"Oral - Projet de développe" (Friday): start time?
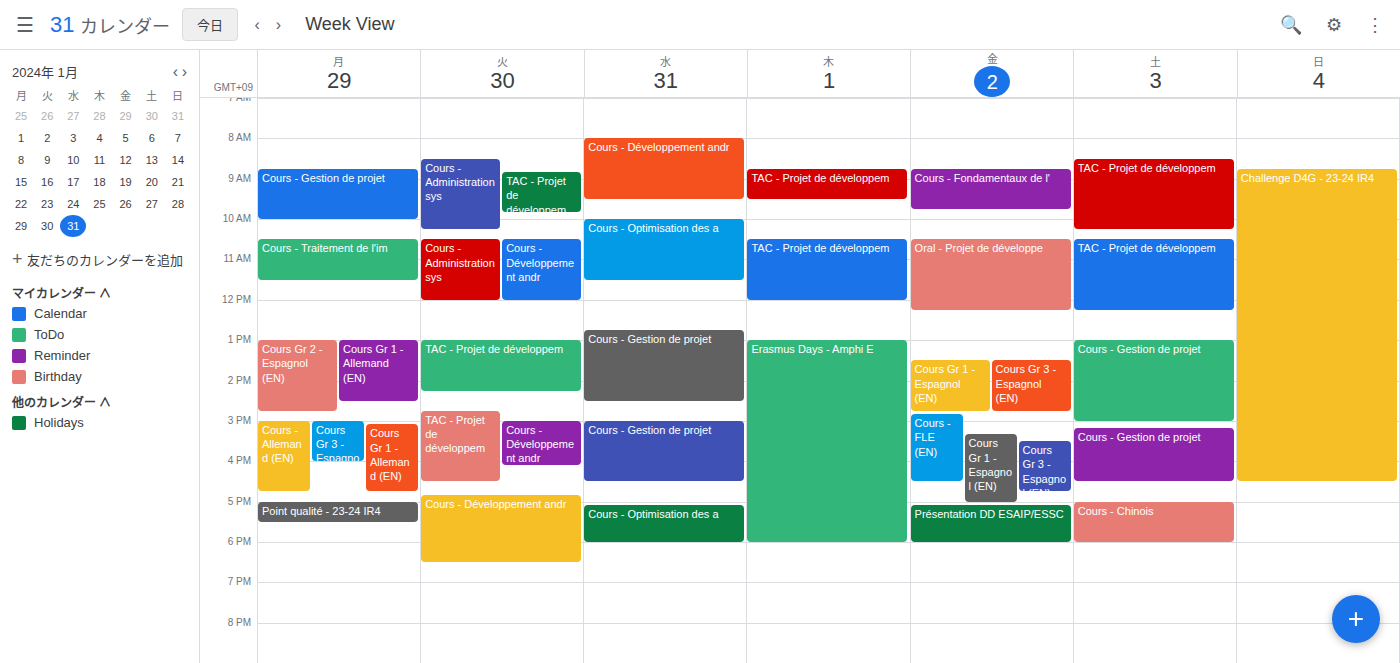
10:30 AM